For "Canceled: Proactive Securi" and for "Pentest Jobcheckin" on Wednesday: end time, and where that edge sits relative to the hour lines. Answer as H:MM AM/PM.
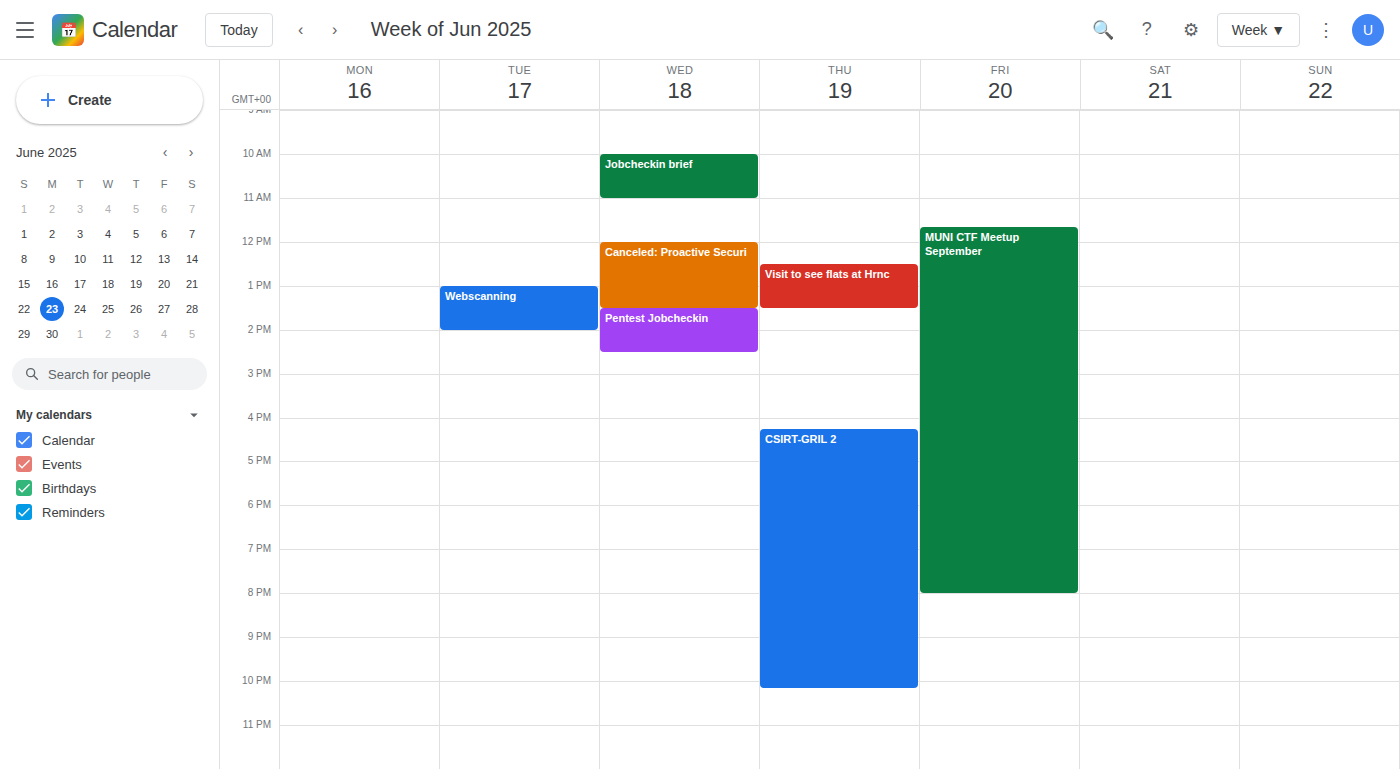
"Canceled: Proactive Securi": 1:30 PM, halfway between the 1 PM and 2 PM lines. "Pentest Jobcheckin": 2:30 PM, halfway between the 2 PM and 3 PM lines.